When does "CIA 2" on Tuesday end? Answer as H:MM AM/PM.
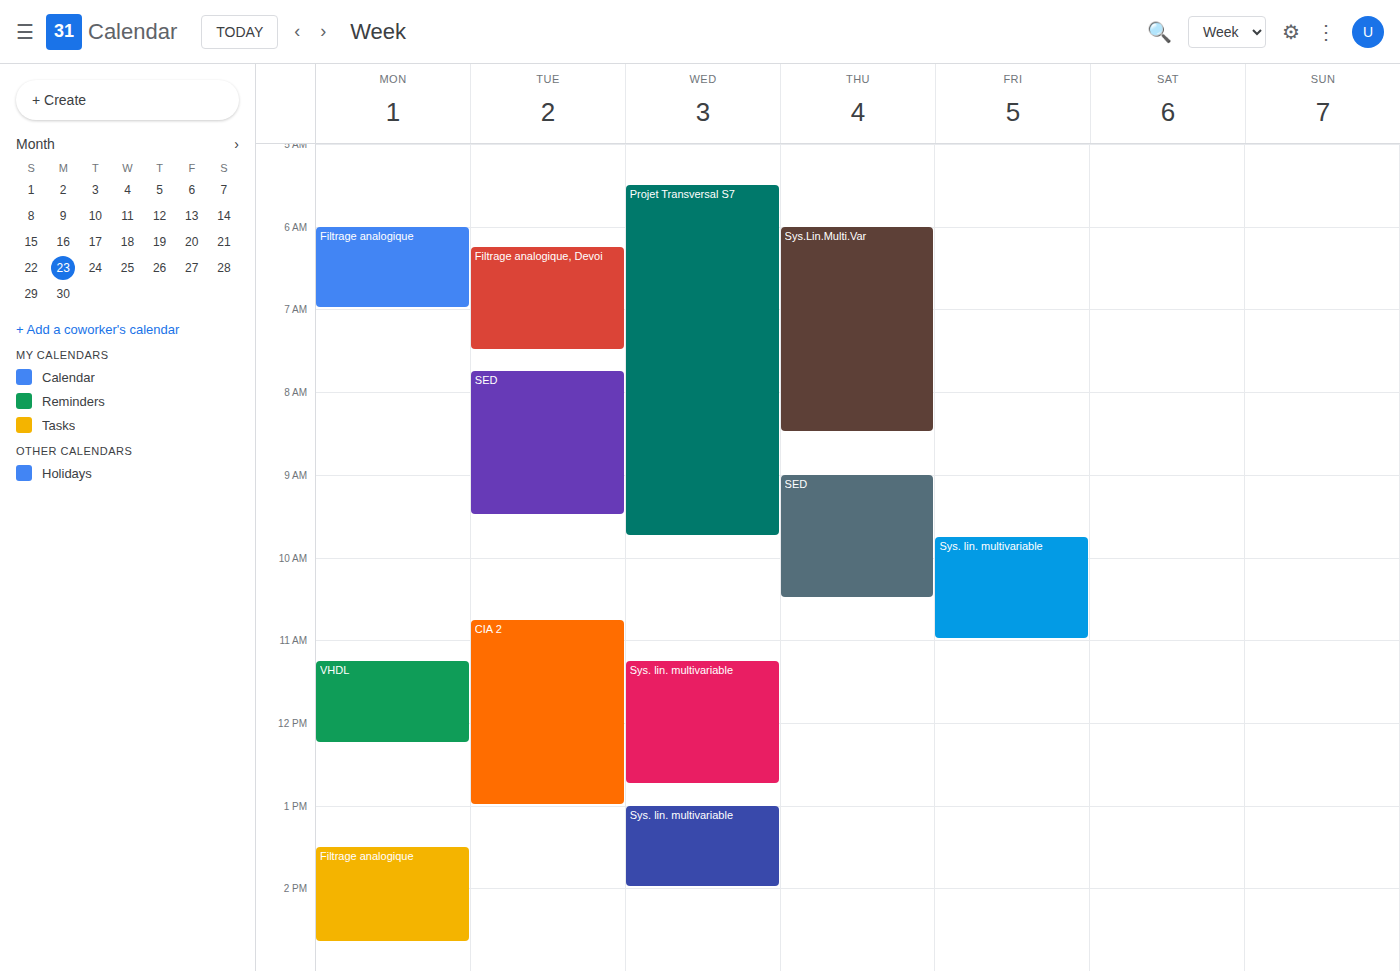
1:00 PM